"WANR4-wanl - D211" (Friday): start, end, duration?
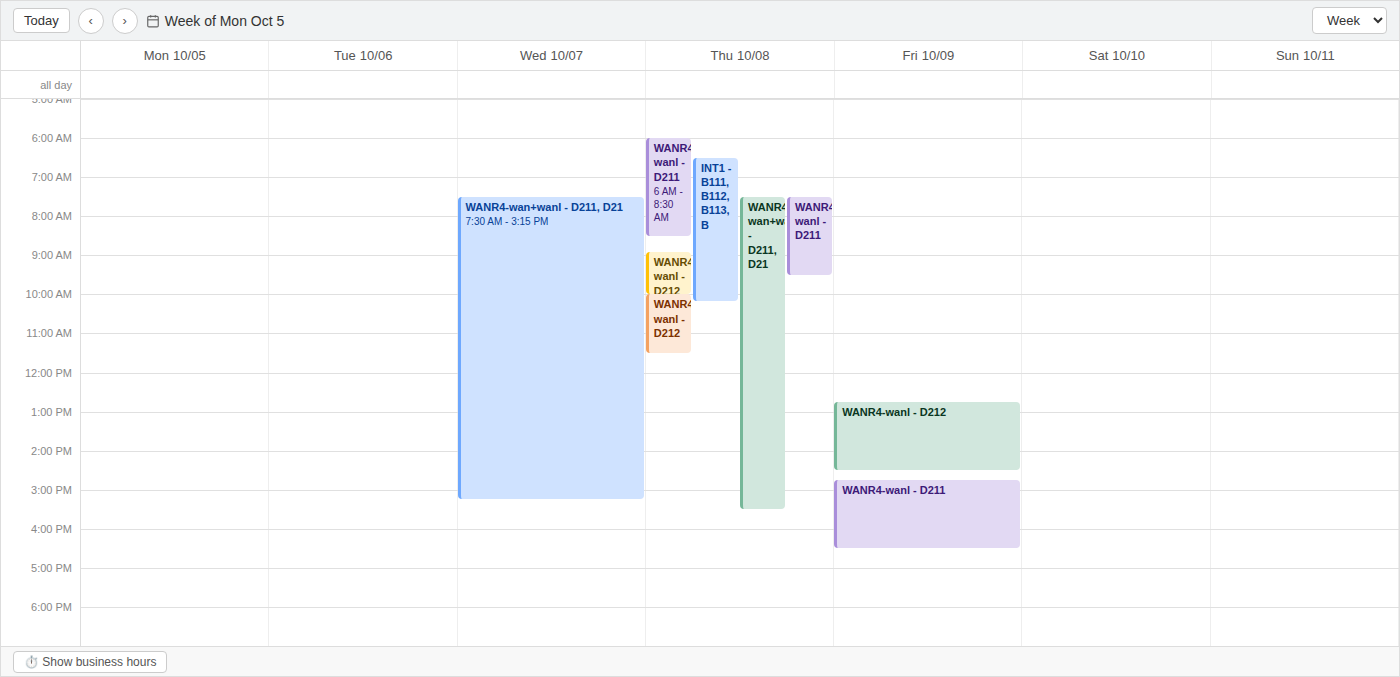
2:45 PM to 4:30 PM, 1 hour 45 minutes